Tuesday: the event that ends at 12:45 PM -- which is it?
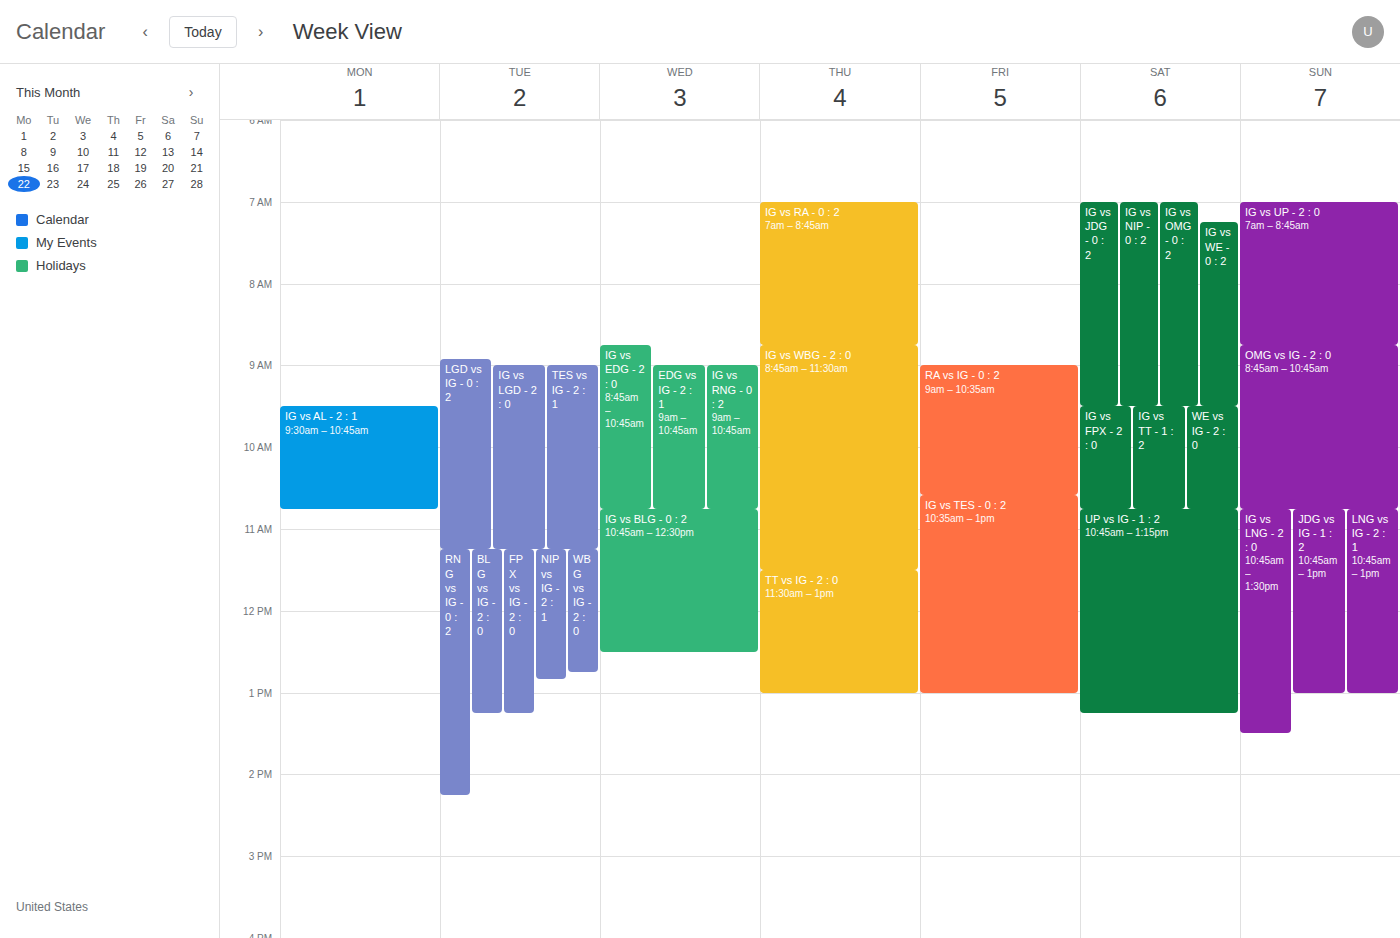
"WBG vs IG - 2 : 0"